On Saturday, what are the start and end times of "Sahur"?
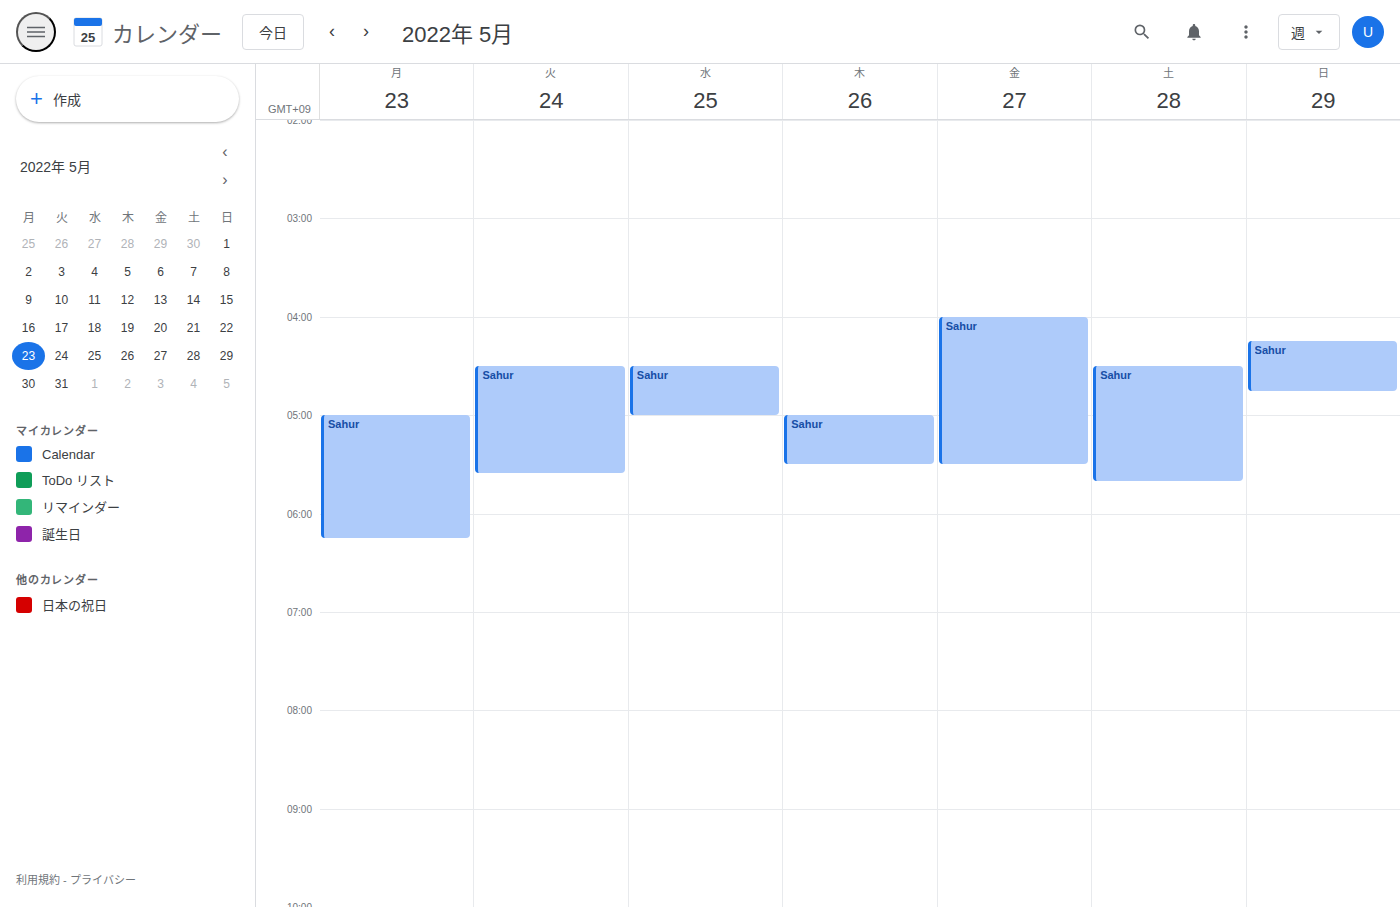
4:30 AM to 5:40 AM